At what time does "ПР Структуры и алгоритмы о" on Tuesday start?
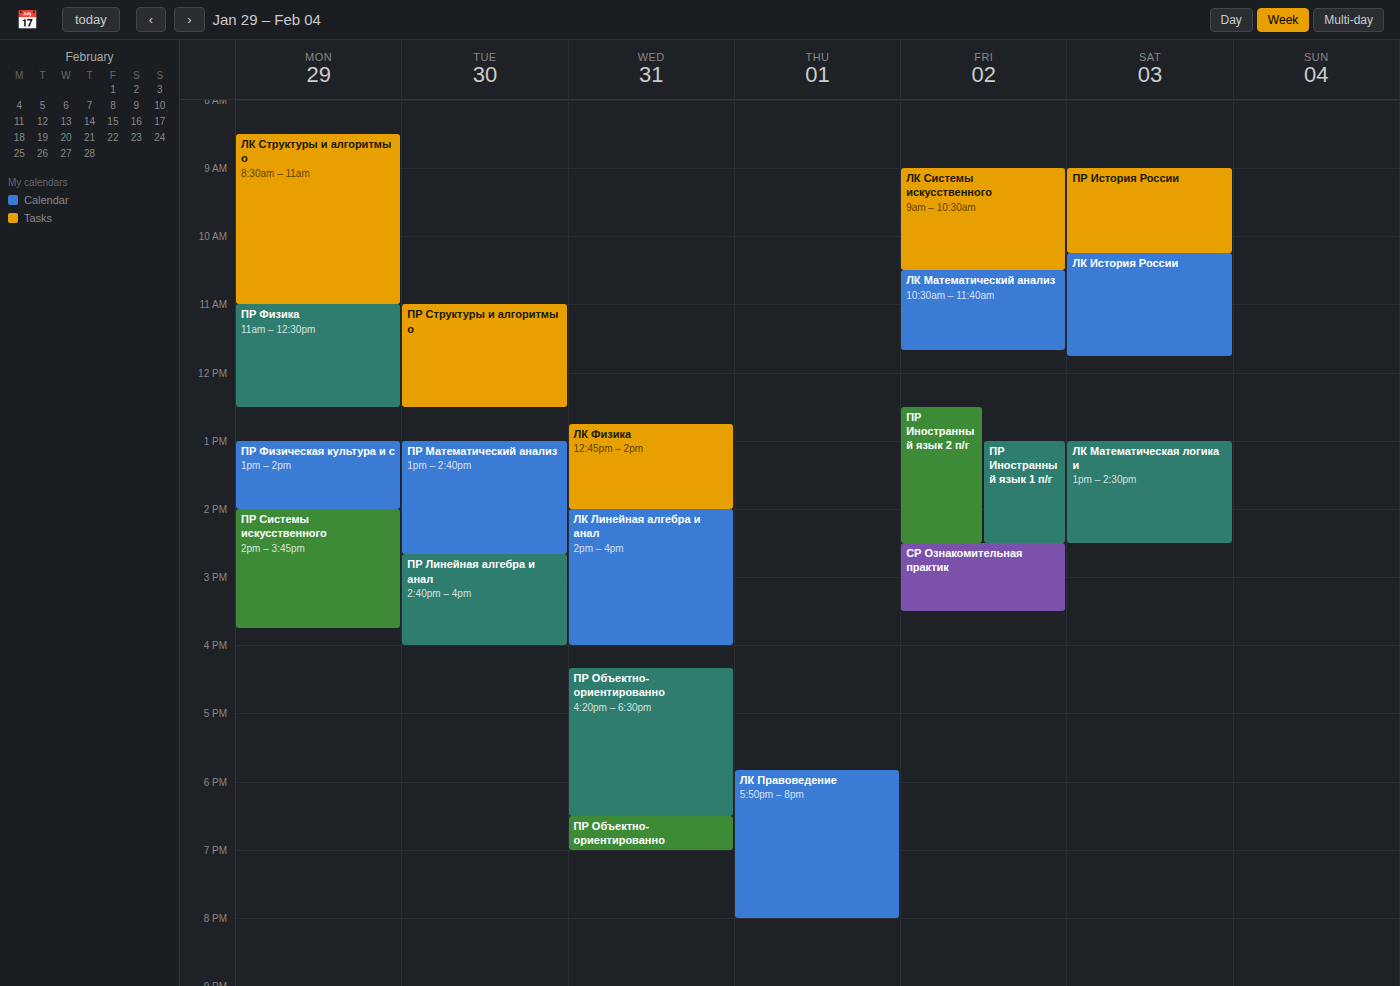
11:00 AM